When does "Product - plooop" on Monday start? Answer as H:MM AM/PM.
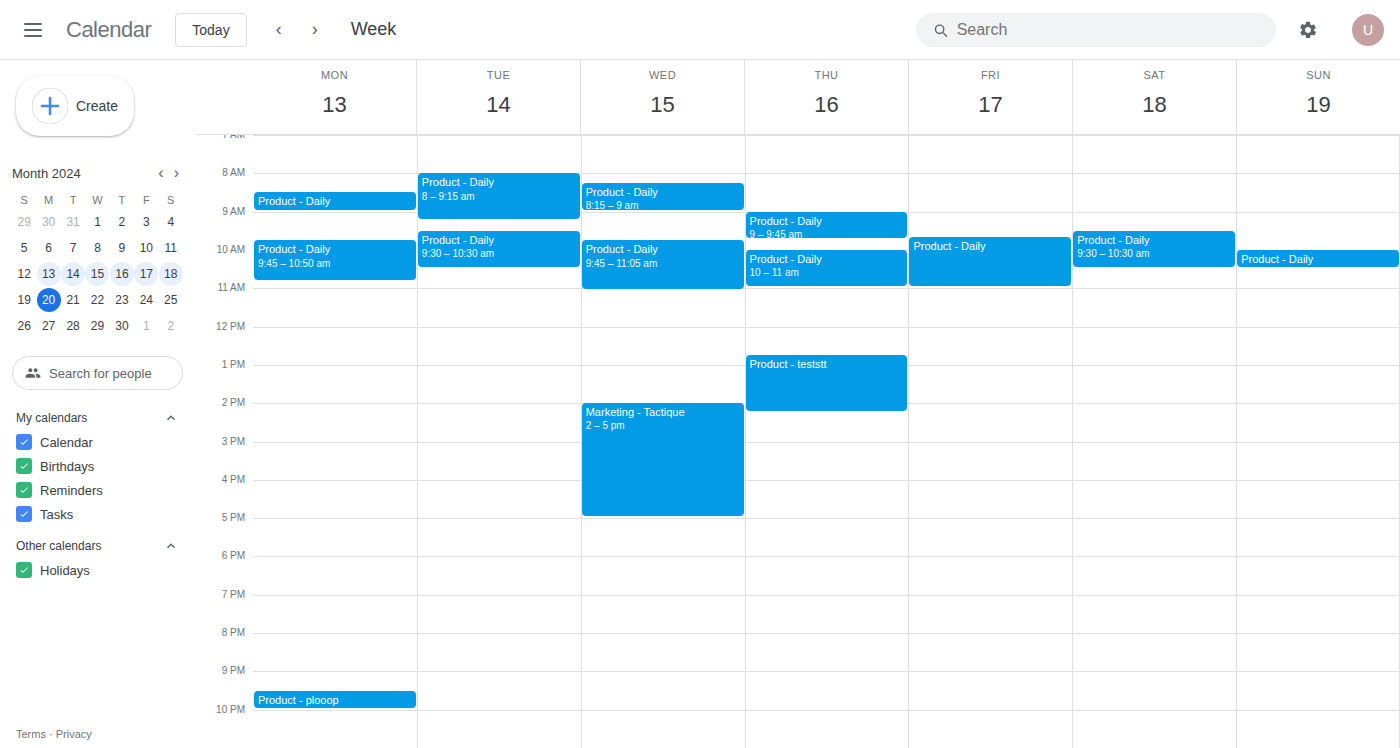
9:30 PM